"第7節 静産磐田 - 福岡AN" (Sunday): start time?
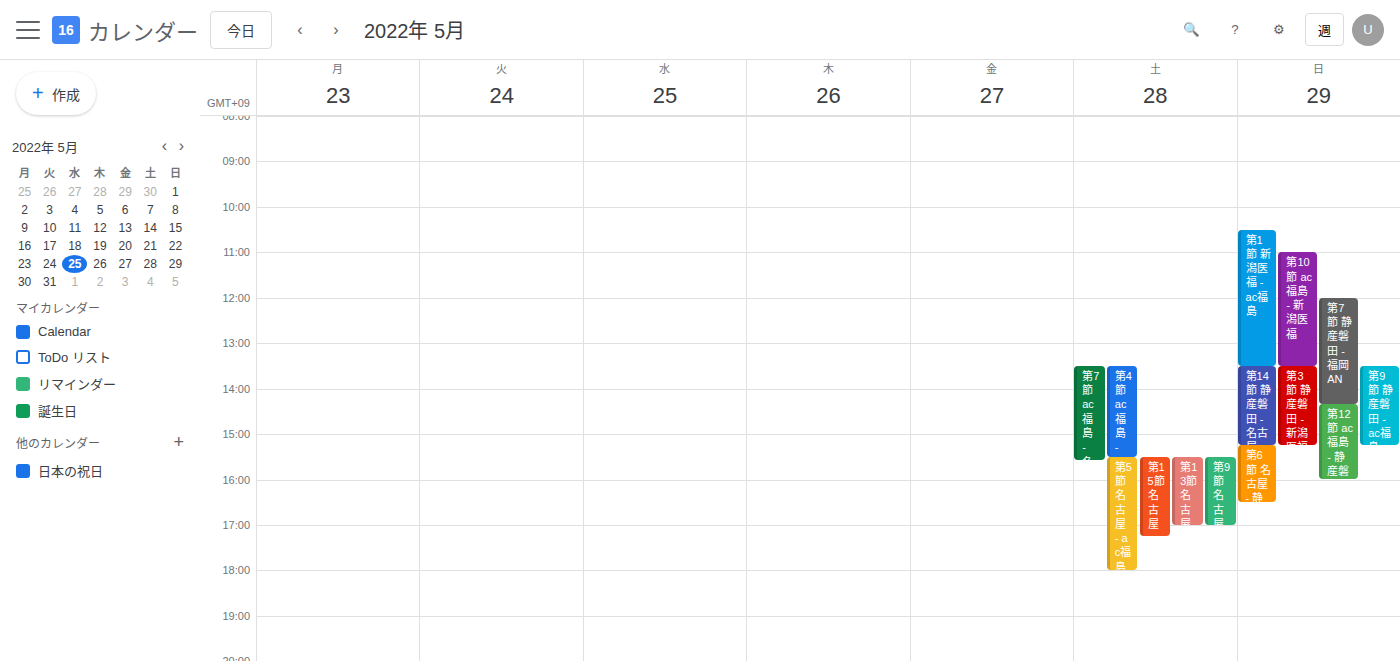
12:00 PM